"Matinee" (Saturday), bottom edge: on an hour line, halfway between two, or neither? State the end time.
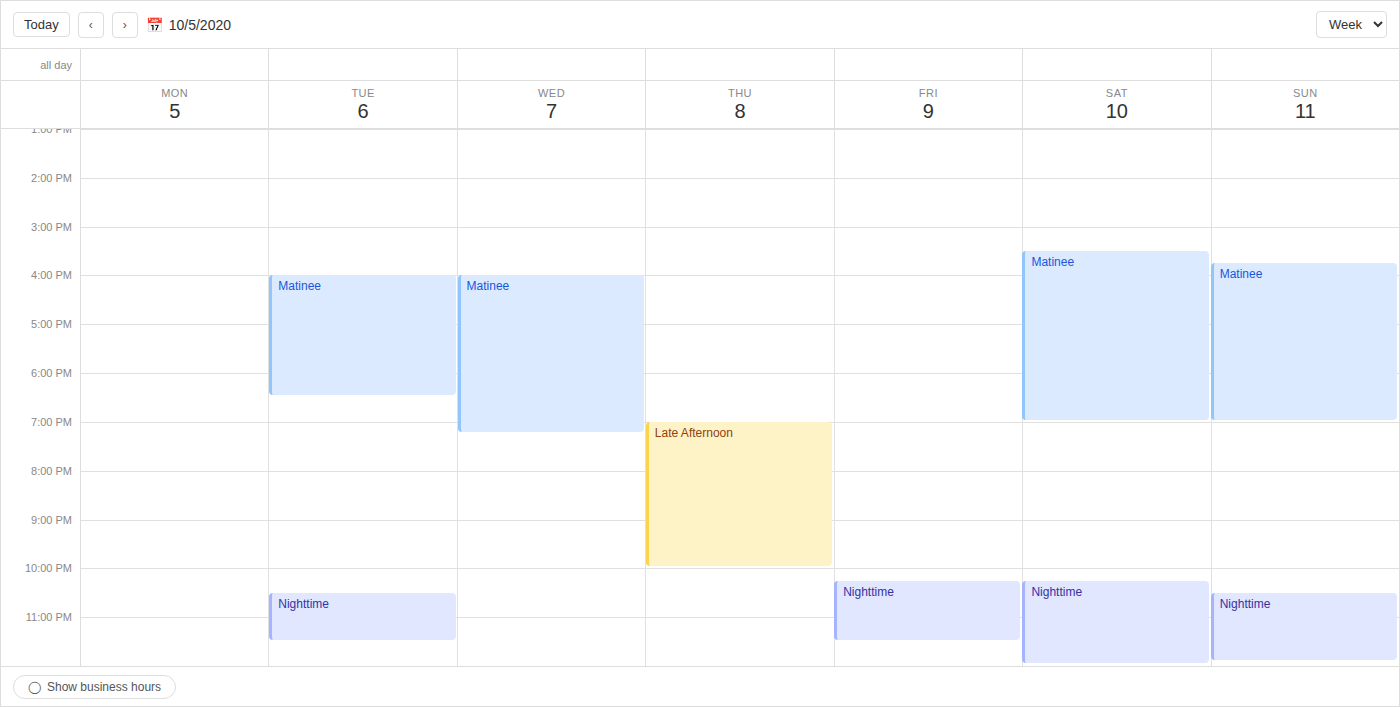
7:00 PM -- exactly on the 7 PM line.